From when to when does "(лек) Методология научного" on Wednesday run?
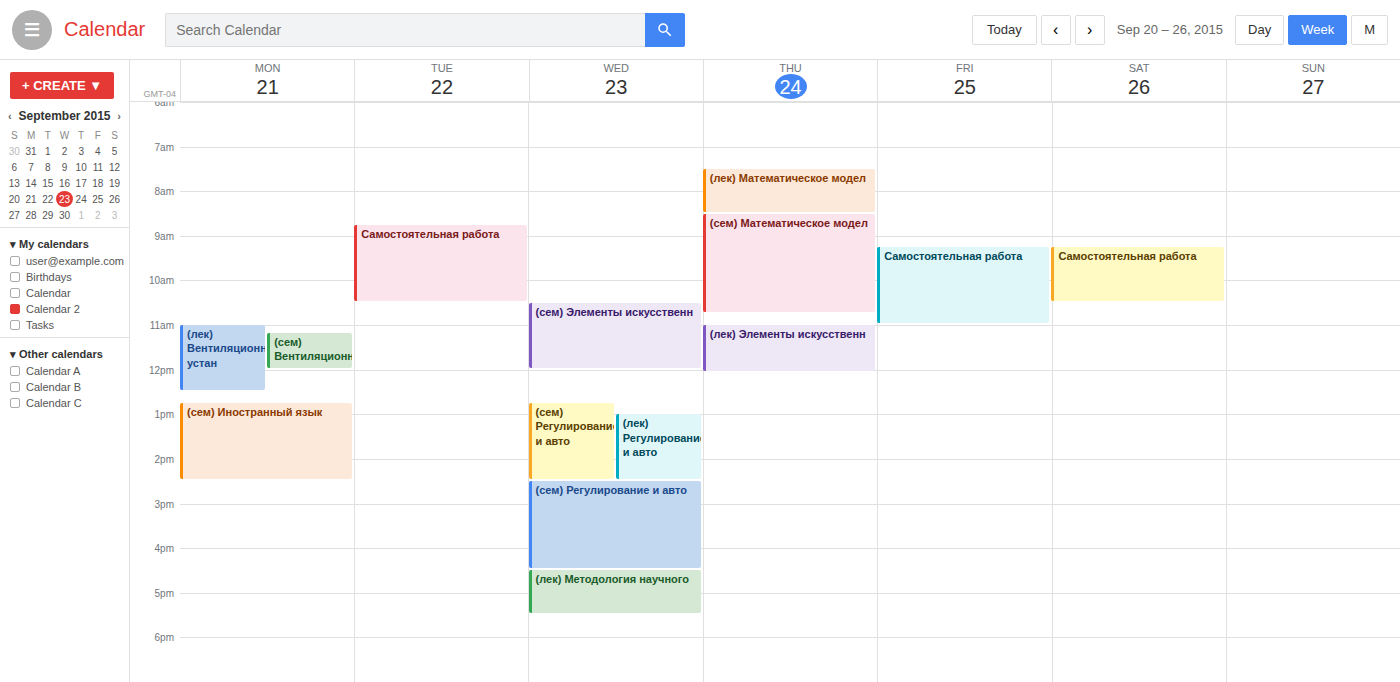
4:30 PM to 5:30 PM